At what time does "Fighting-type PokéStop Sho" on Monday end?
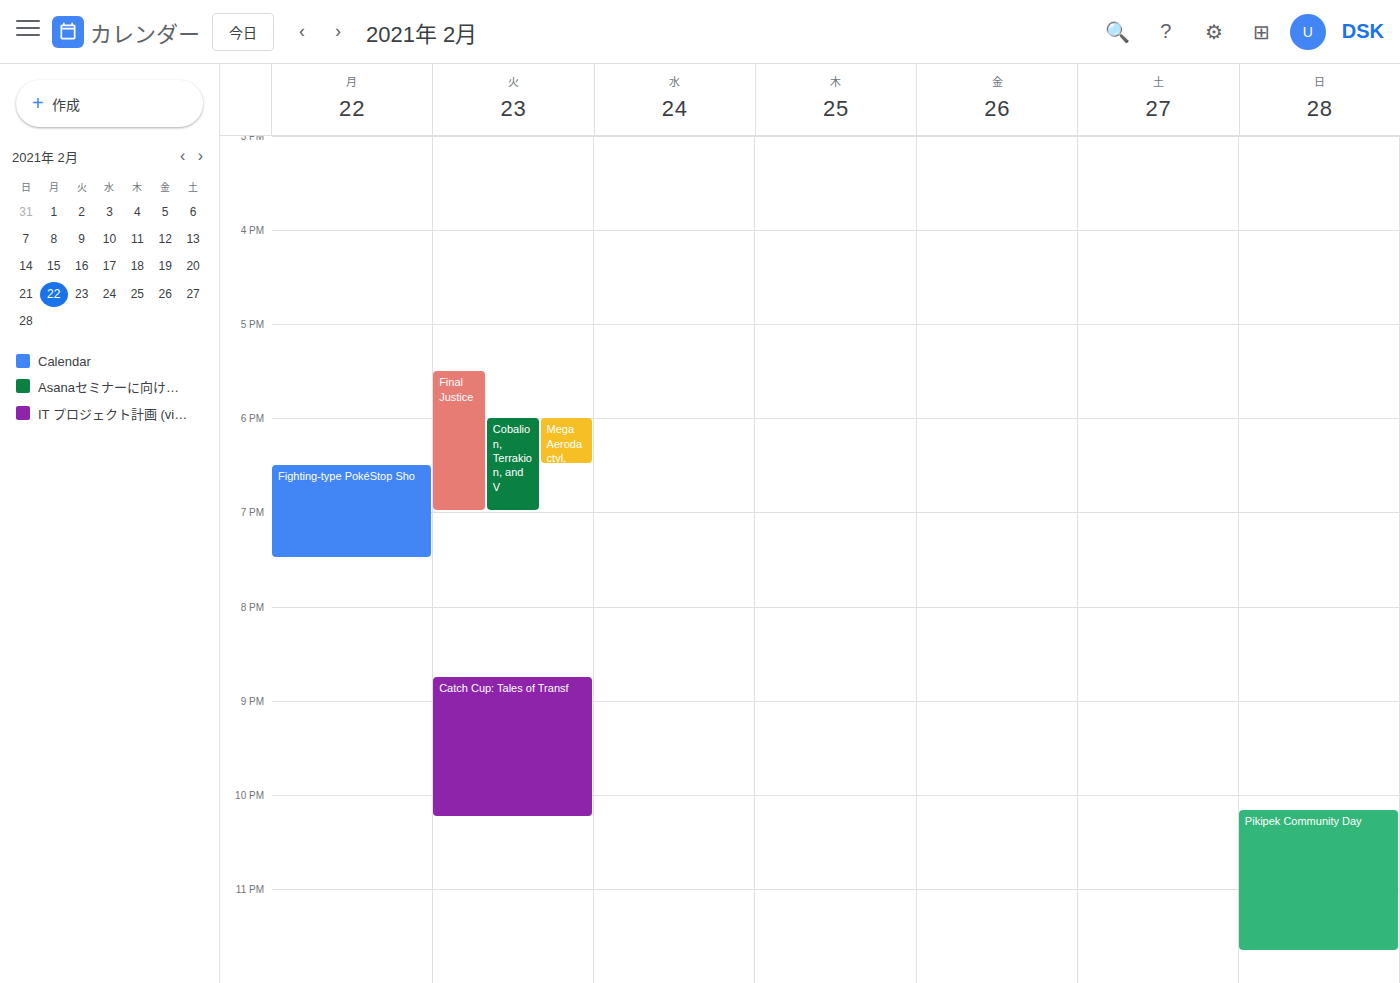
7:30 PM